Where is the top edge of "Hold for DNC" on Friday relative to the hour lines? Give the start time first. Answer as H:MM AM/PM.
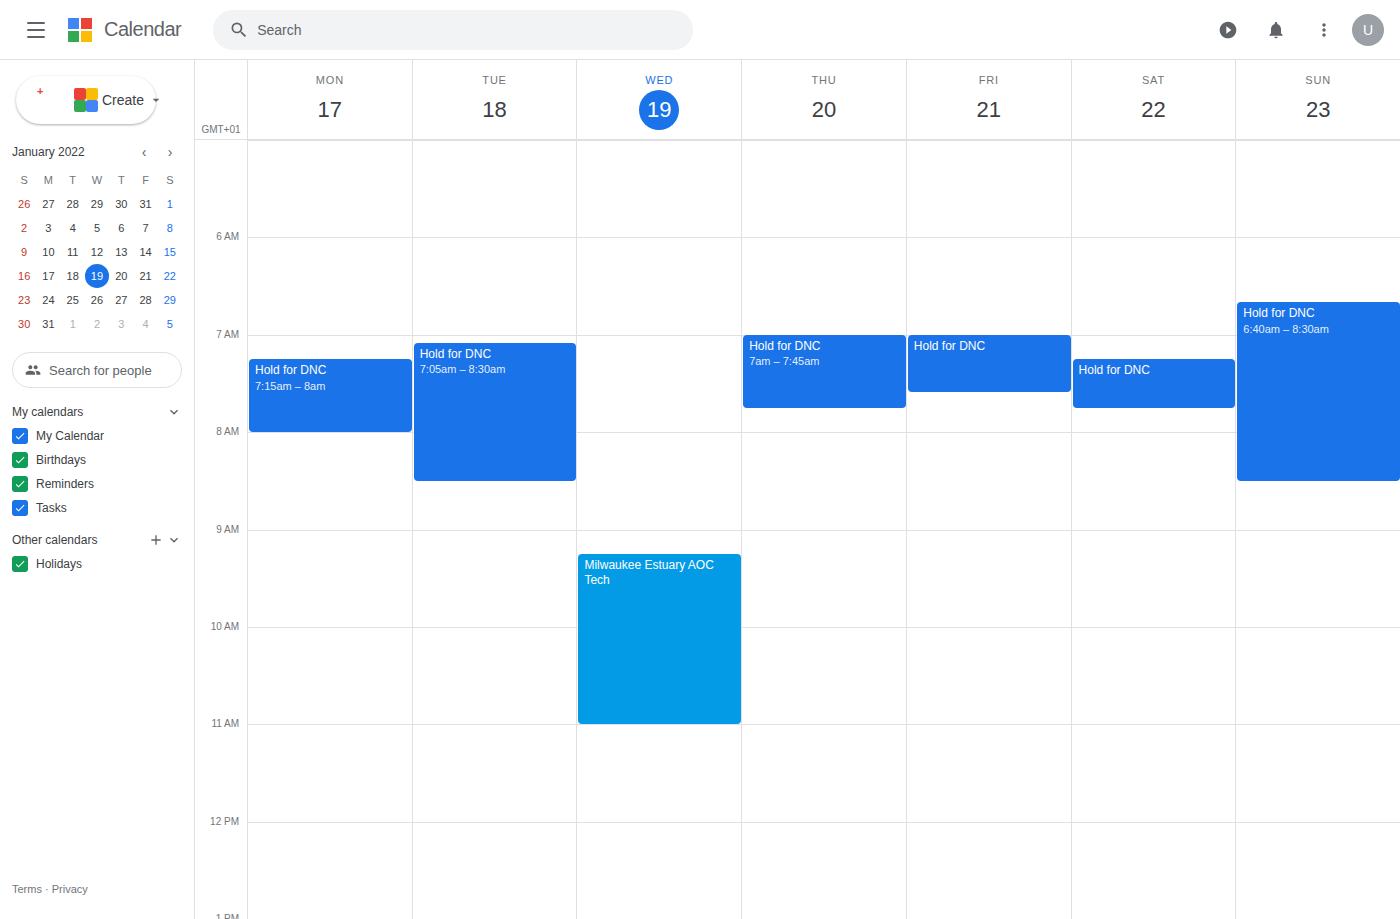
7:00 AM -- exactly on the 7 AM line.